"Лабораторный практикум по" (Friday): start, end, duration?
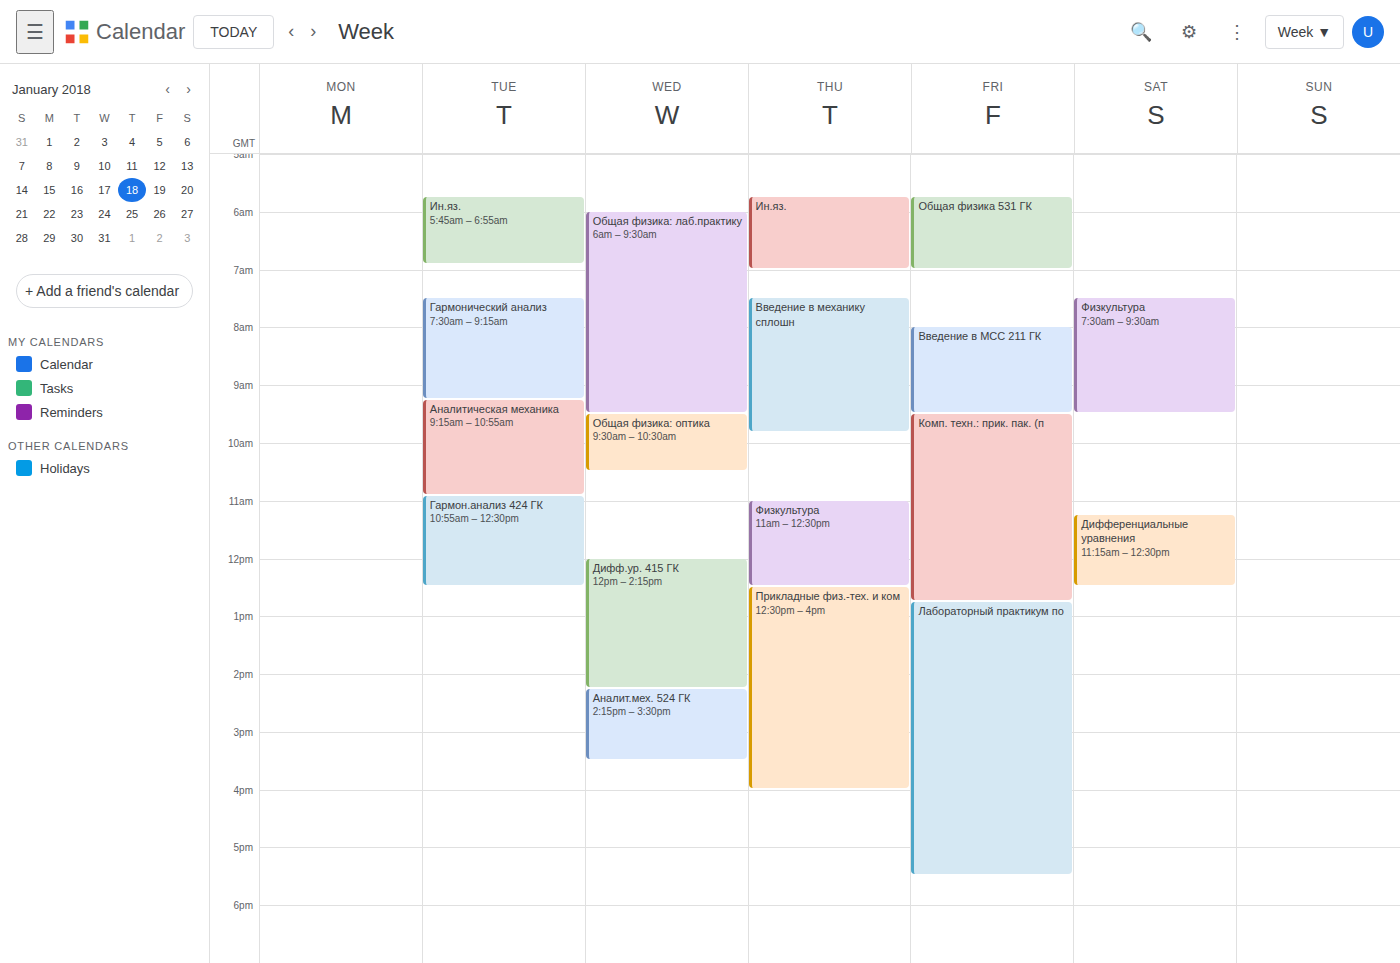
12:45 PM to 5:30 PM, 4 hours 45 minutes